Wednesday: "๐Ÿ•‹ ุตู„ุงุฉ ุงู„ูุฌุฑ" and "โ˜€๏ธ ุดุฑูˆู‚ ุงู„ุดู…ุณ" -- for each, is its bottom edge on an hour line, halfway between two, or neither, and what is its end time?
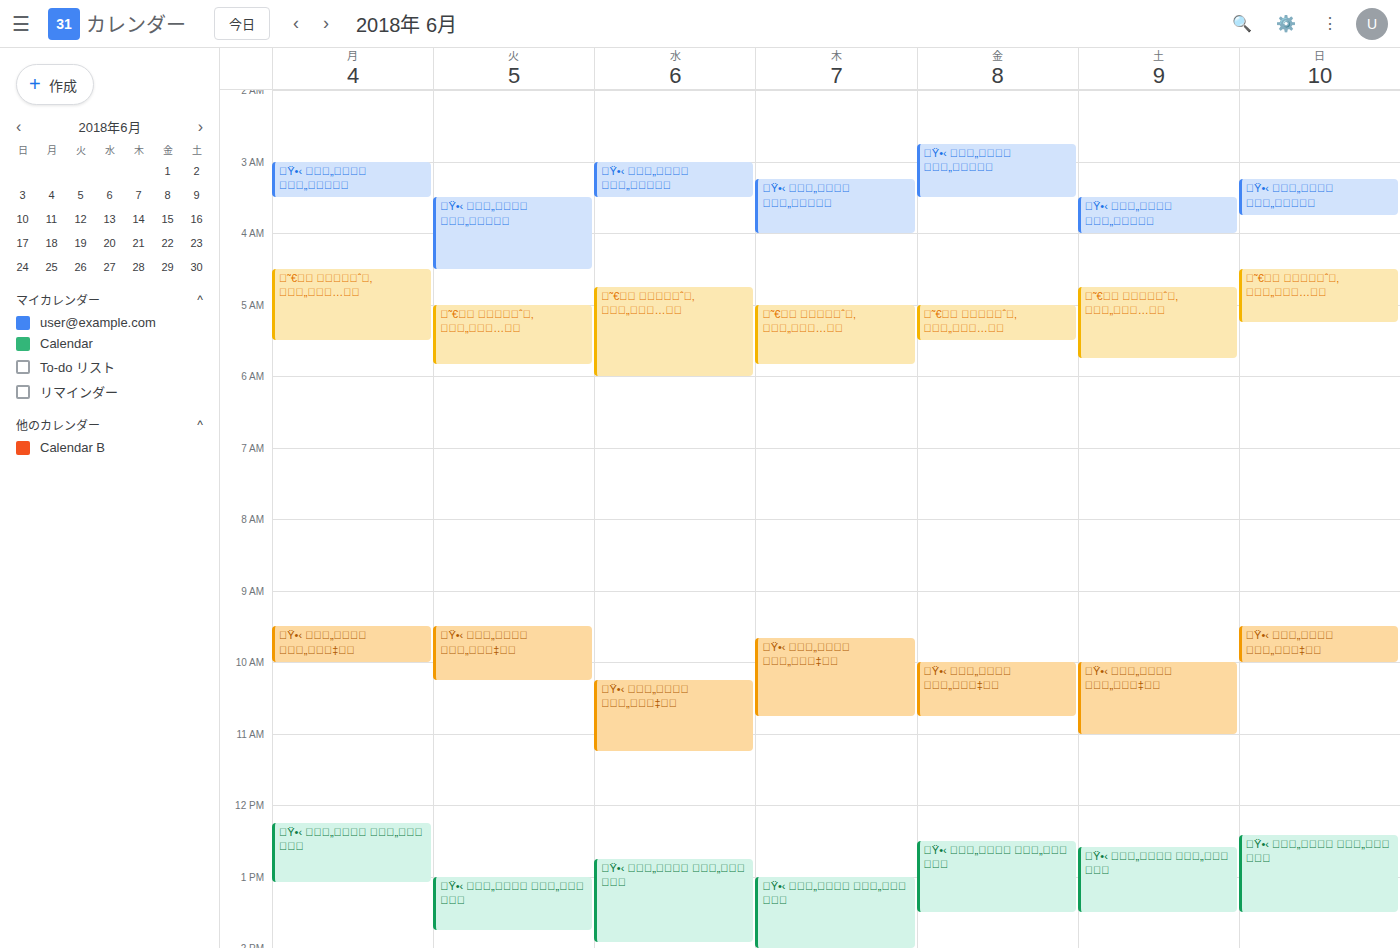
"๐Ÿ•‹ ุตู„ุงุฉ ุงู„ูุฌุฑ": 3:30 AM, halfway between the 3 AM and 4 AM lines. "โ˜€๏ธ ุดุฑูˆู‚ ุงู„ุดู…ุณ": 6:00 AM, exactly on the 6 AM line.